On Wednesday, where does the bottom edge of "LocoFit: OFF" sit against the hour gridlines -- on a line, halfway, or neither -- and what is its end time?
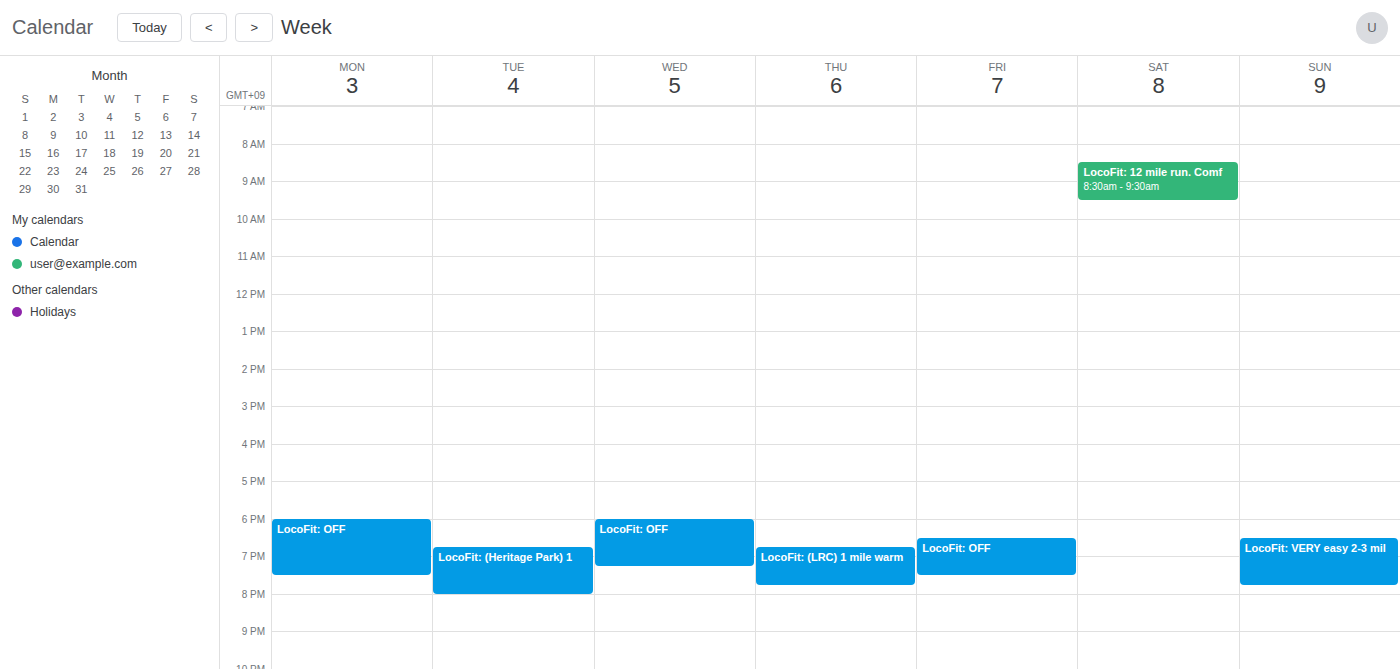
7:15 PM -- neither: a quarter of the way from the 7 PM line to the 8 PM line.